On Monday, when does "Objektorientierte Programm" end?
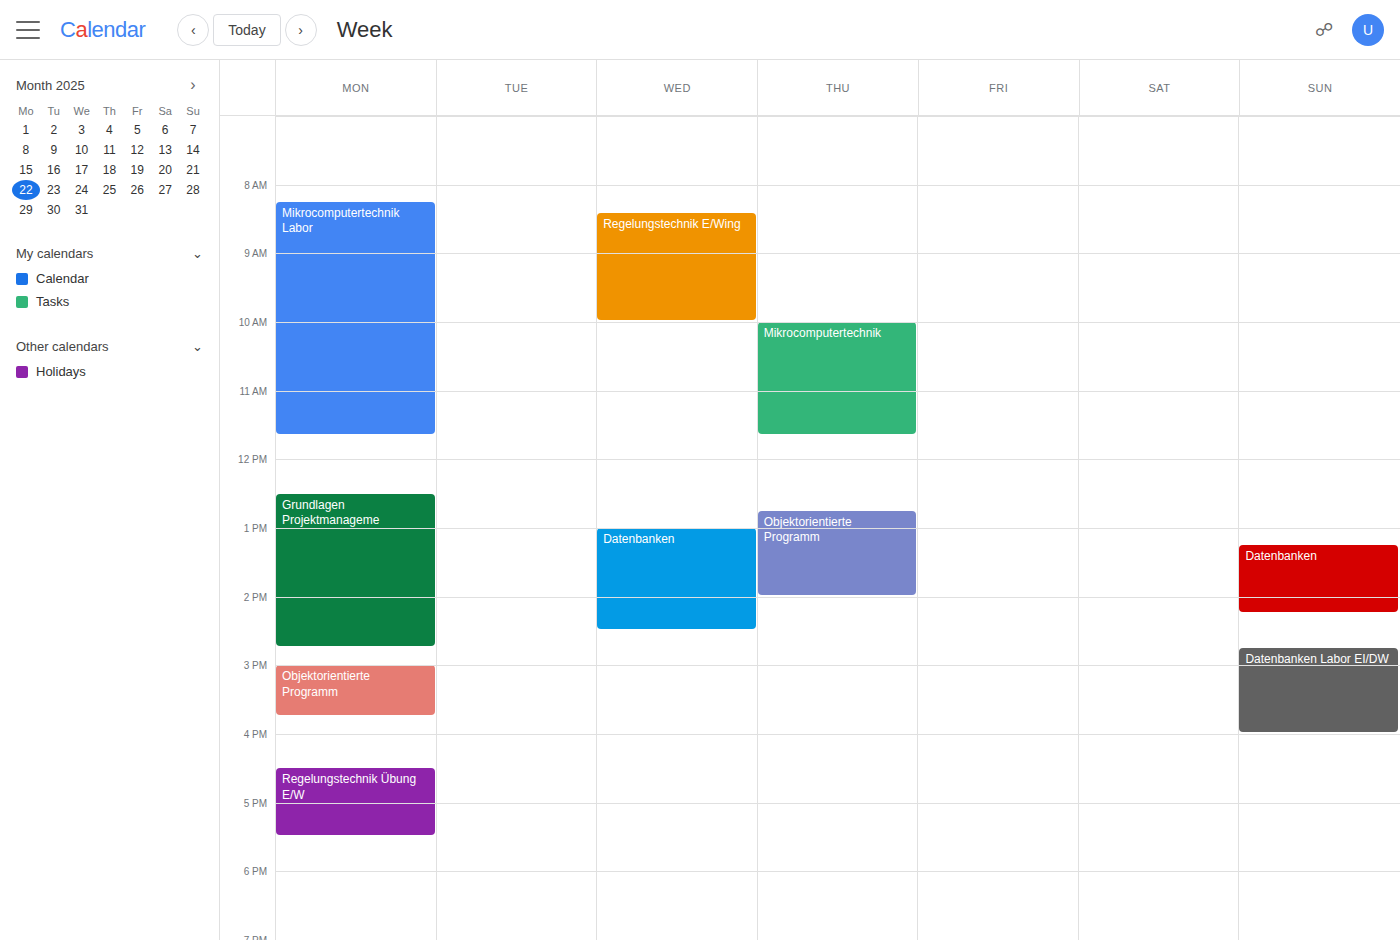
3:45 PM